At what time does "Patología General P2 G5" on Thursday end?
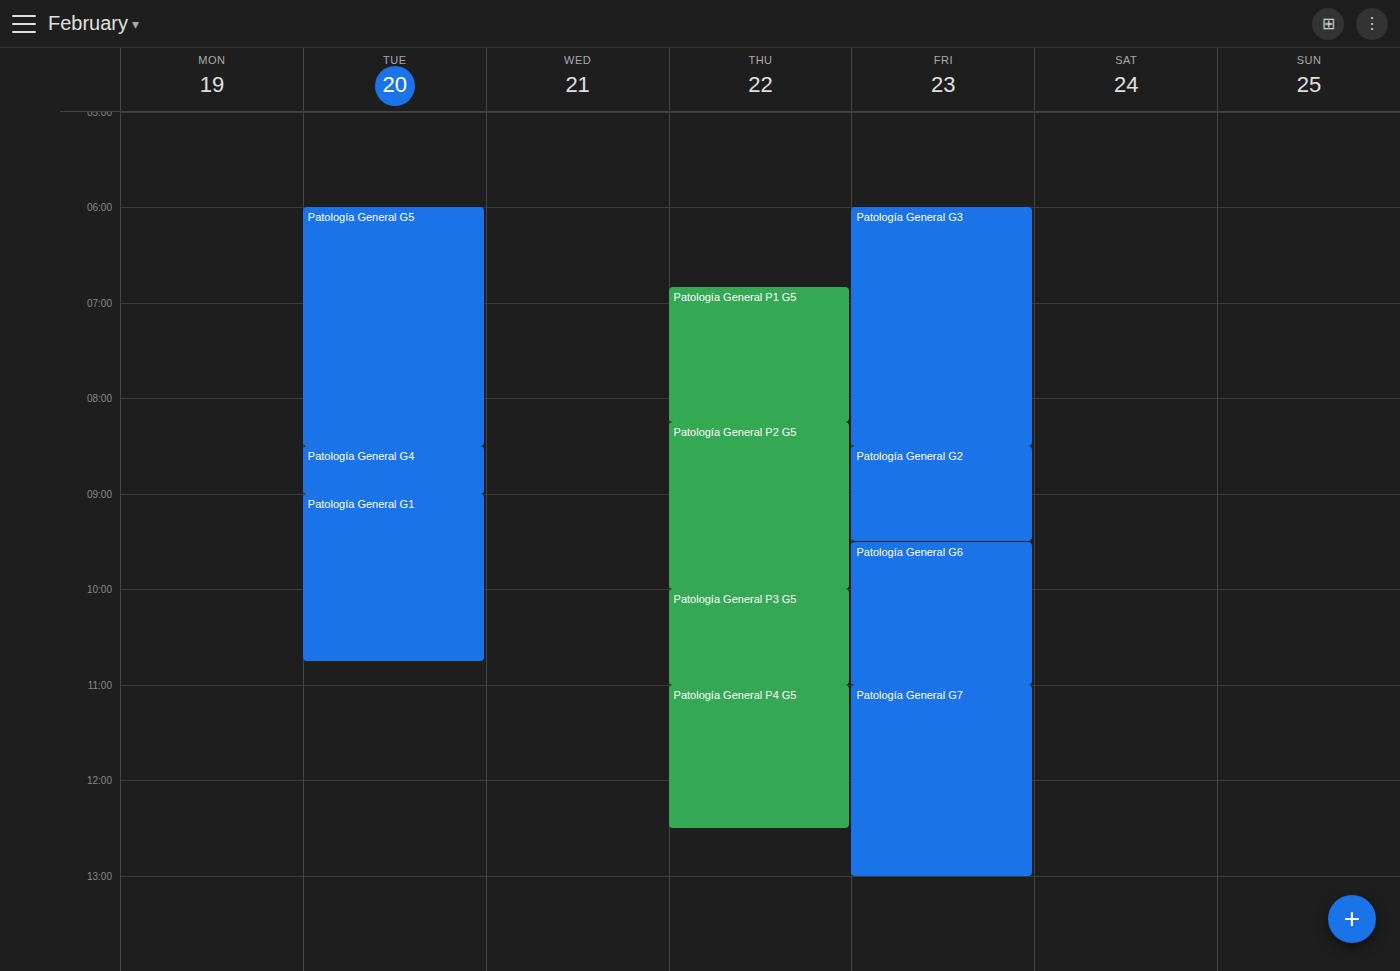
10:00 AM